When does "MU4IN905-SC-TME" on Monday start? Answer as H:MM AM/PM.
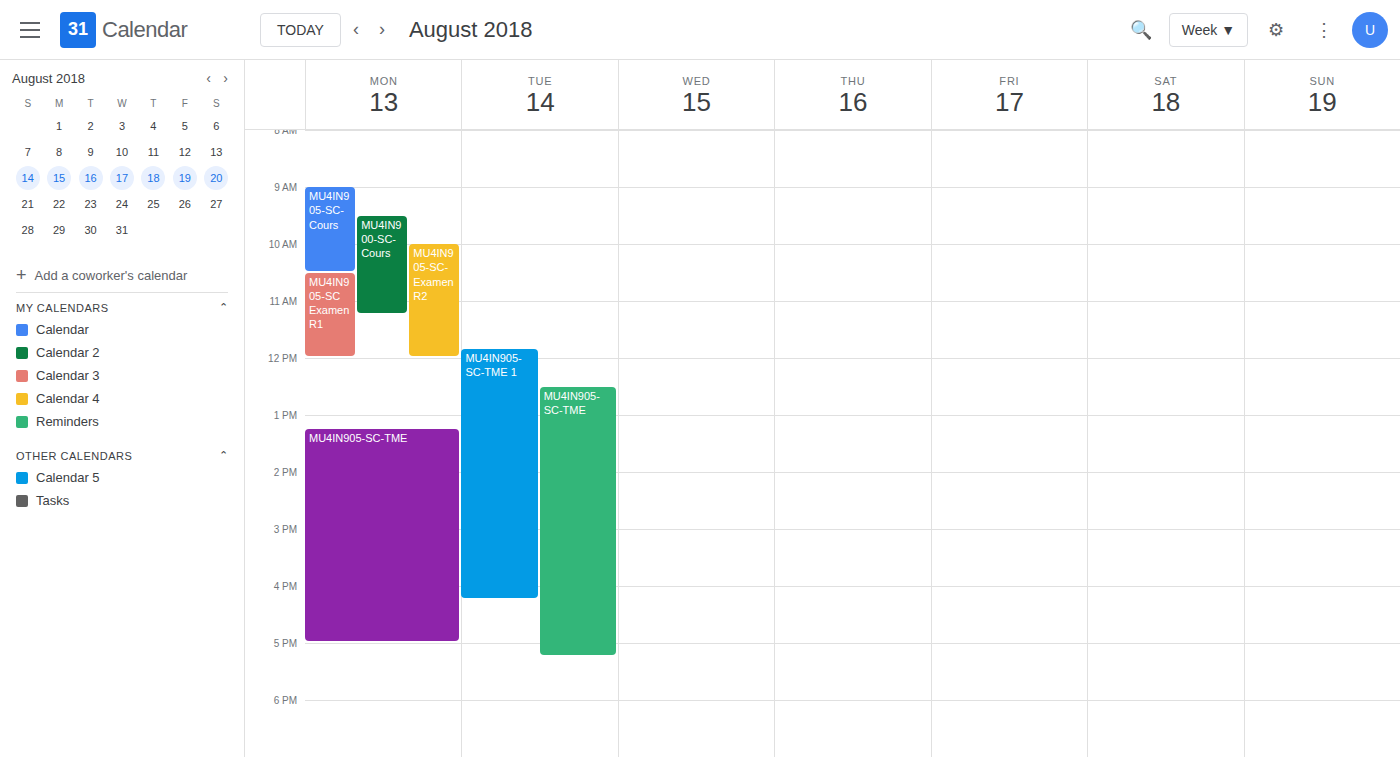
1:15 PM